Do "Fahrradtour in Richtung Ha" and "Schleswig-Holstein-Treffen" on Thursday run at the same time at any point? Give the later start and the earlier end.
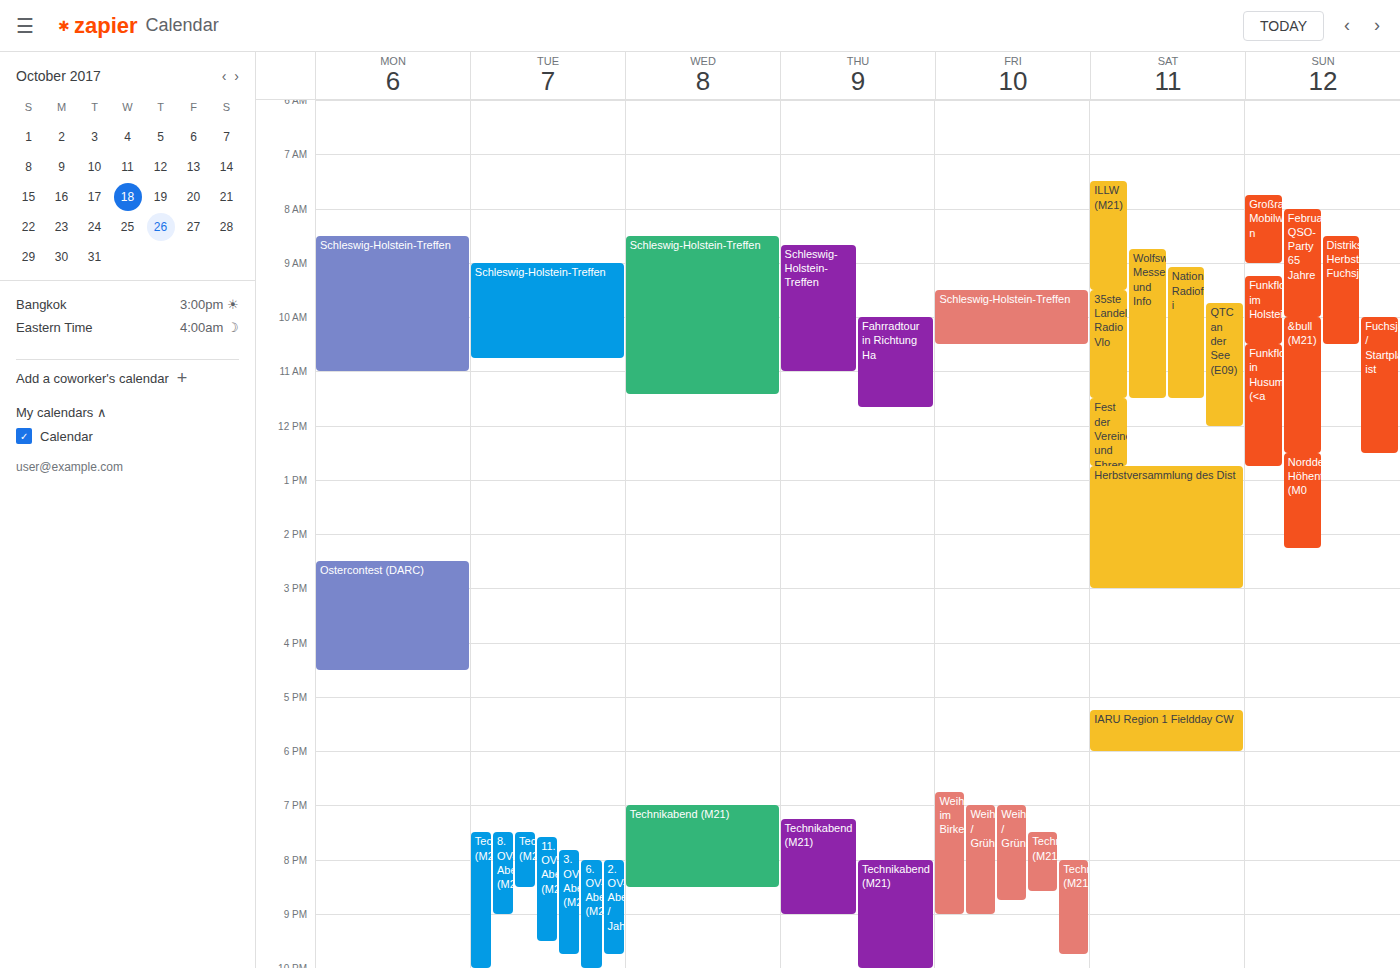
"Fahrradtour in Richtung Ha" starts at 10:00 AM, before "Schleswig-Holstein-Treffen" ends at 11:00 AM -- they overlap.